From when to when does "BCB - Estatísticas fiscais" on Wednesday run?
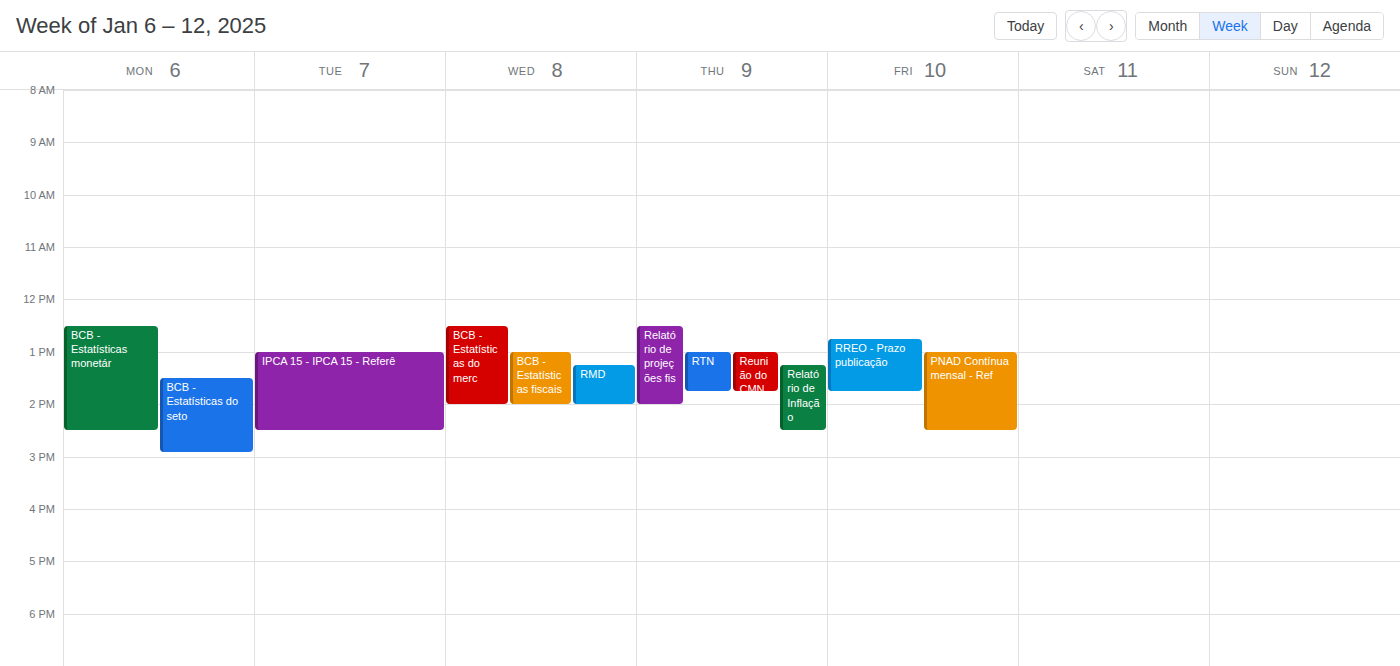
1:00 PM to 2:00 PM